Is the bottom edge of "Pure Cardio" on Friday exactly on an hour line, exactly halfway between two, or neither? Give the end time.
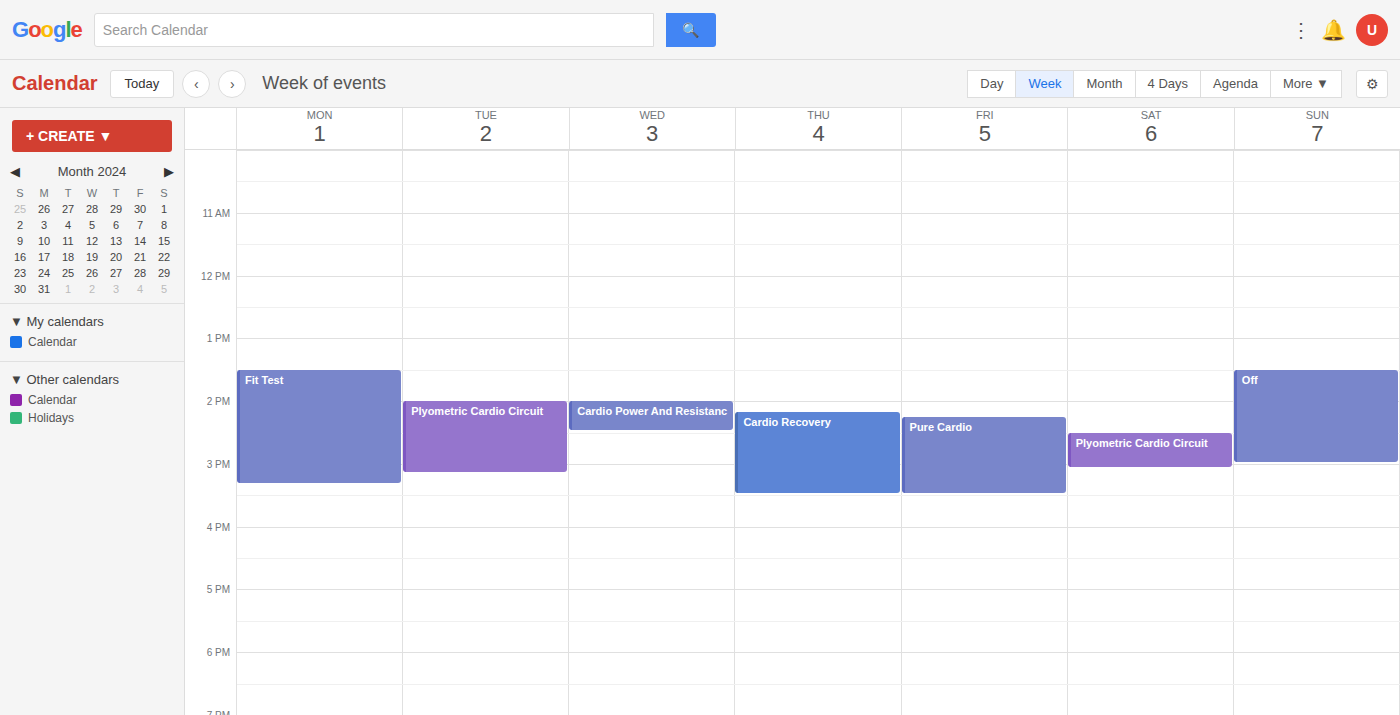
3:30 PM -- halfway between the 3 PM and 4 PM lines.